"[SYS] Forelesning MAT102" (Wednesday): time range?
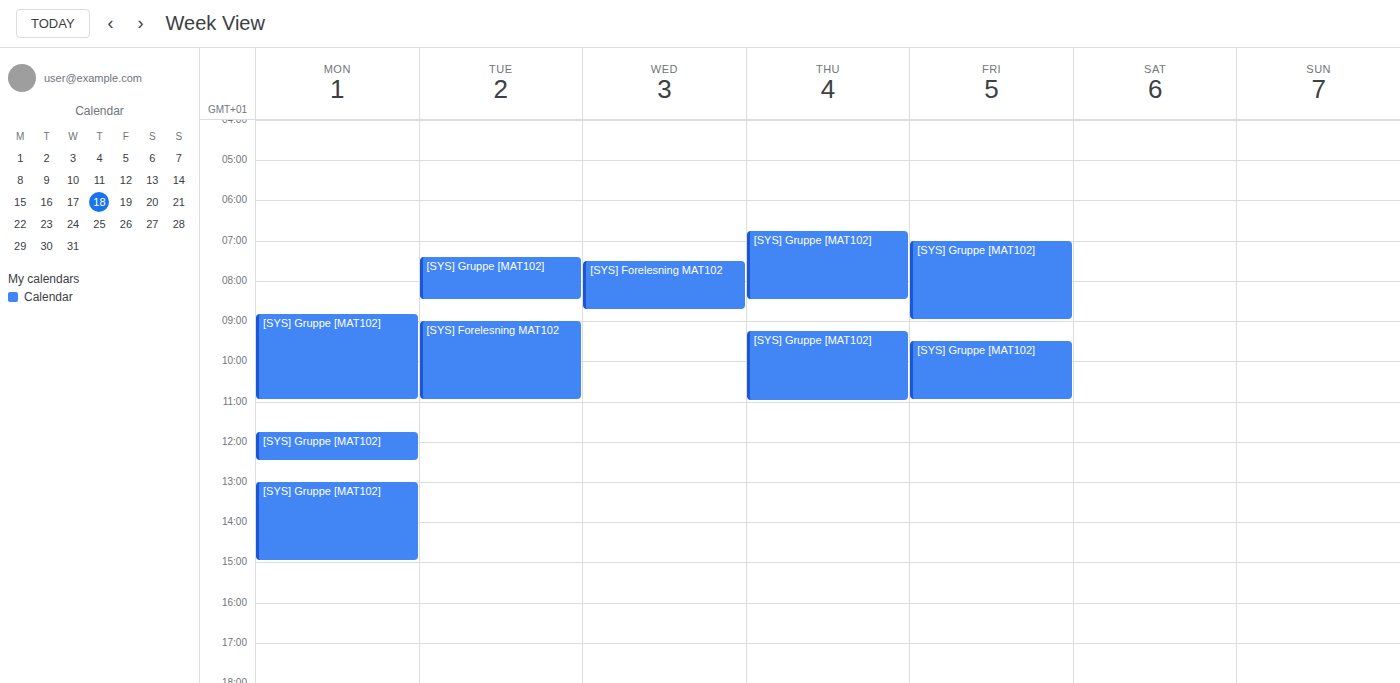
07:30 to 08:45